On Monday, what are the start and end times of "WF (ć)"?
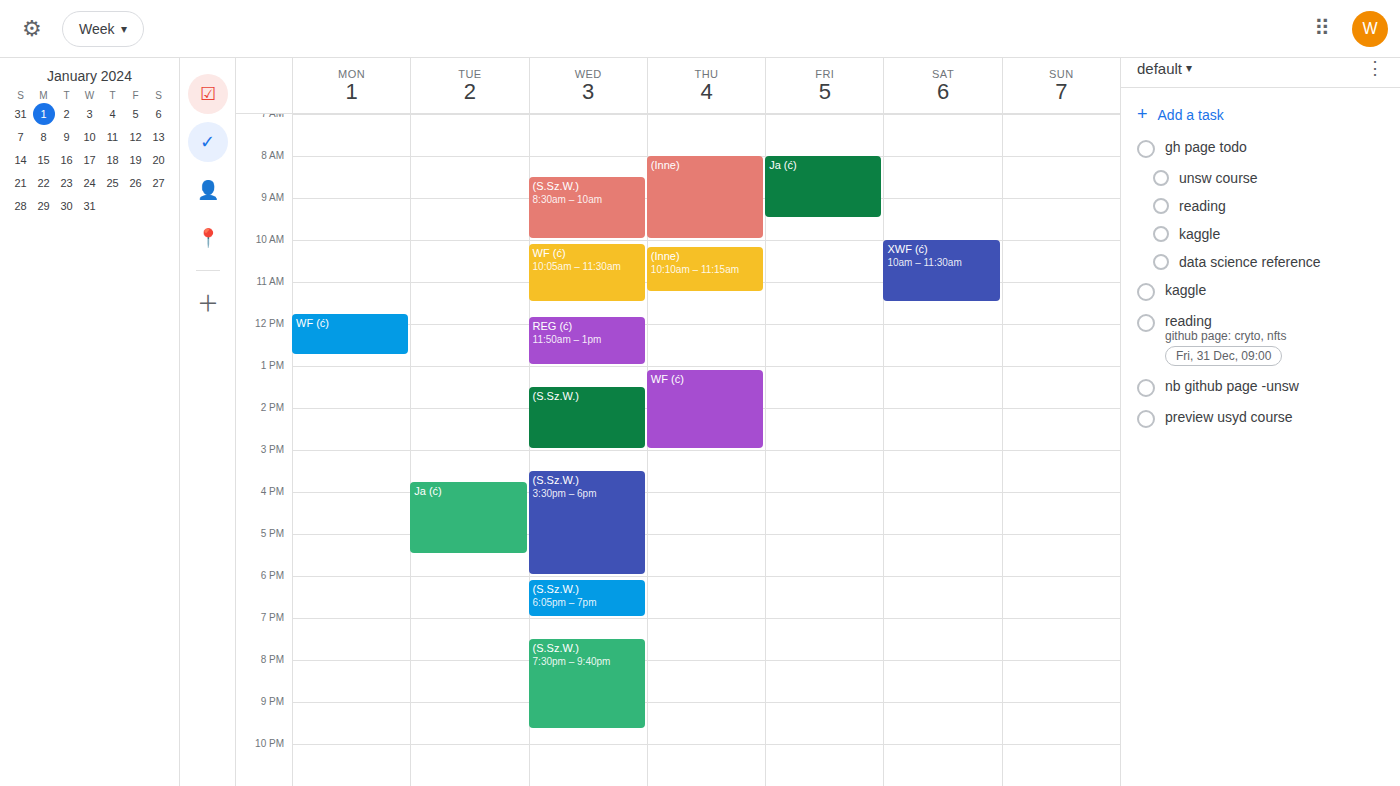
11:45 AM to 12:45 PM